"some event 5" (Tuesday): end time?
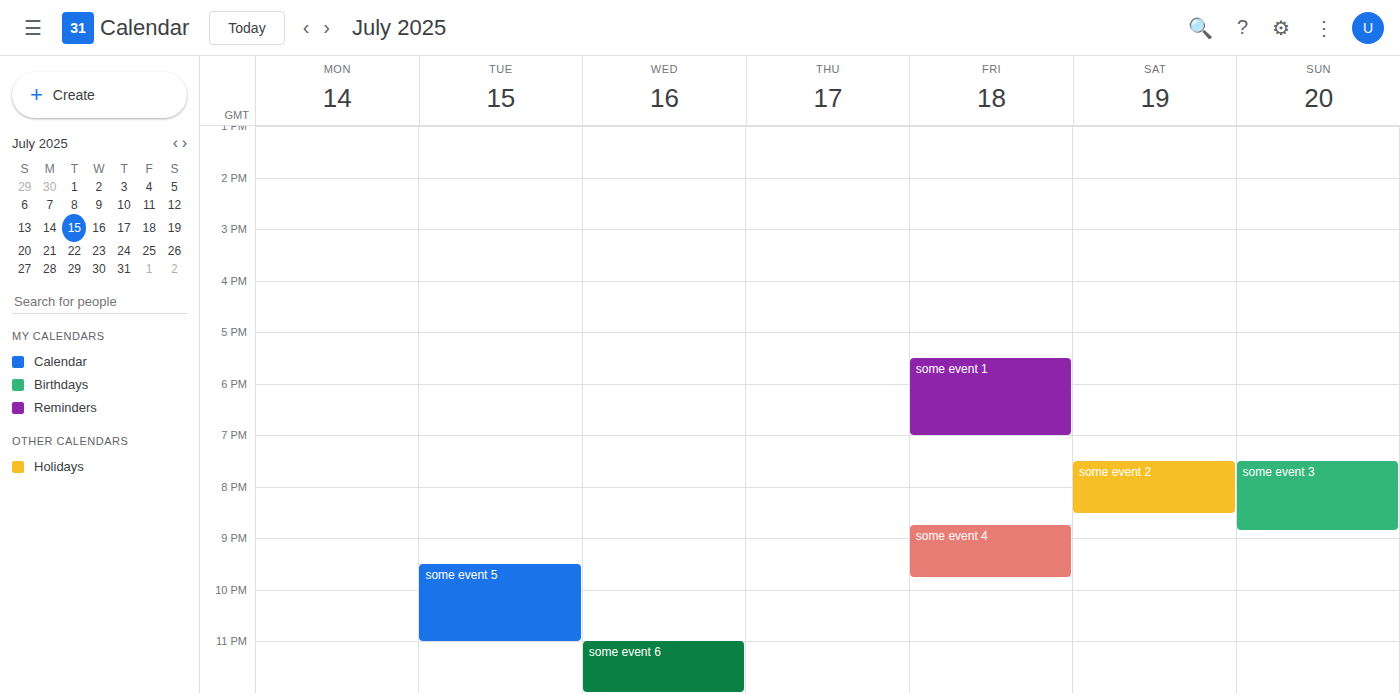
11:00 PM